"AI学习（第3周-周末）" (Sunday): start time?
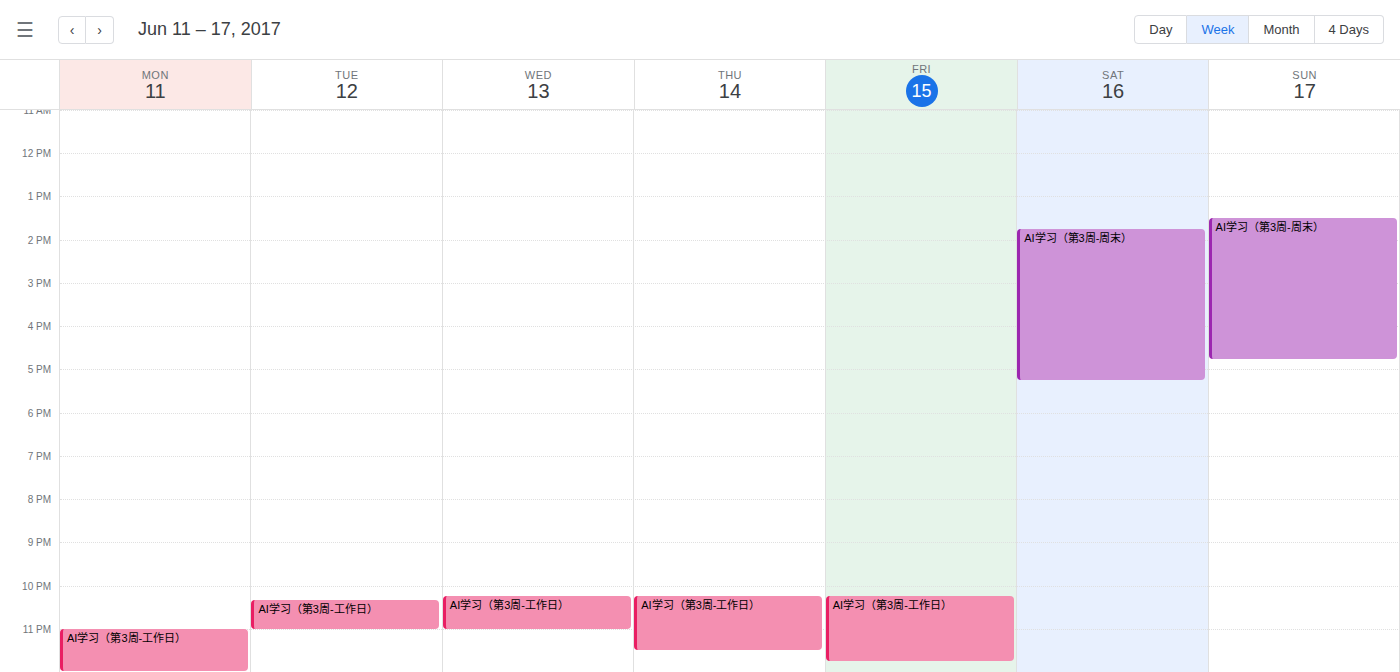
1:30 PM